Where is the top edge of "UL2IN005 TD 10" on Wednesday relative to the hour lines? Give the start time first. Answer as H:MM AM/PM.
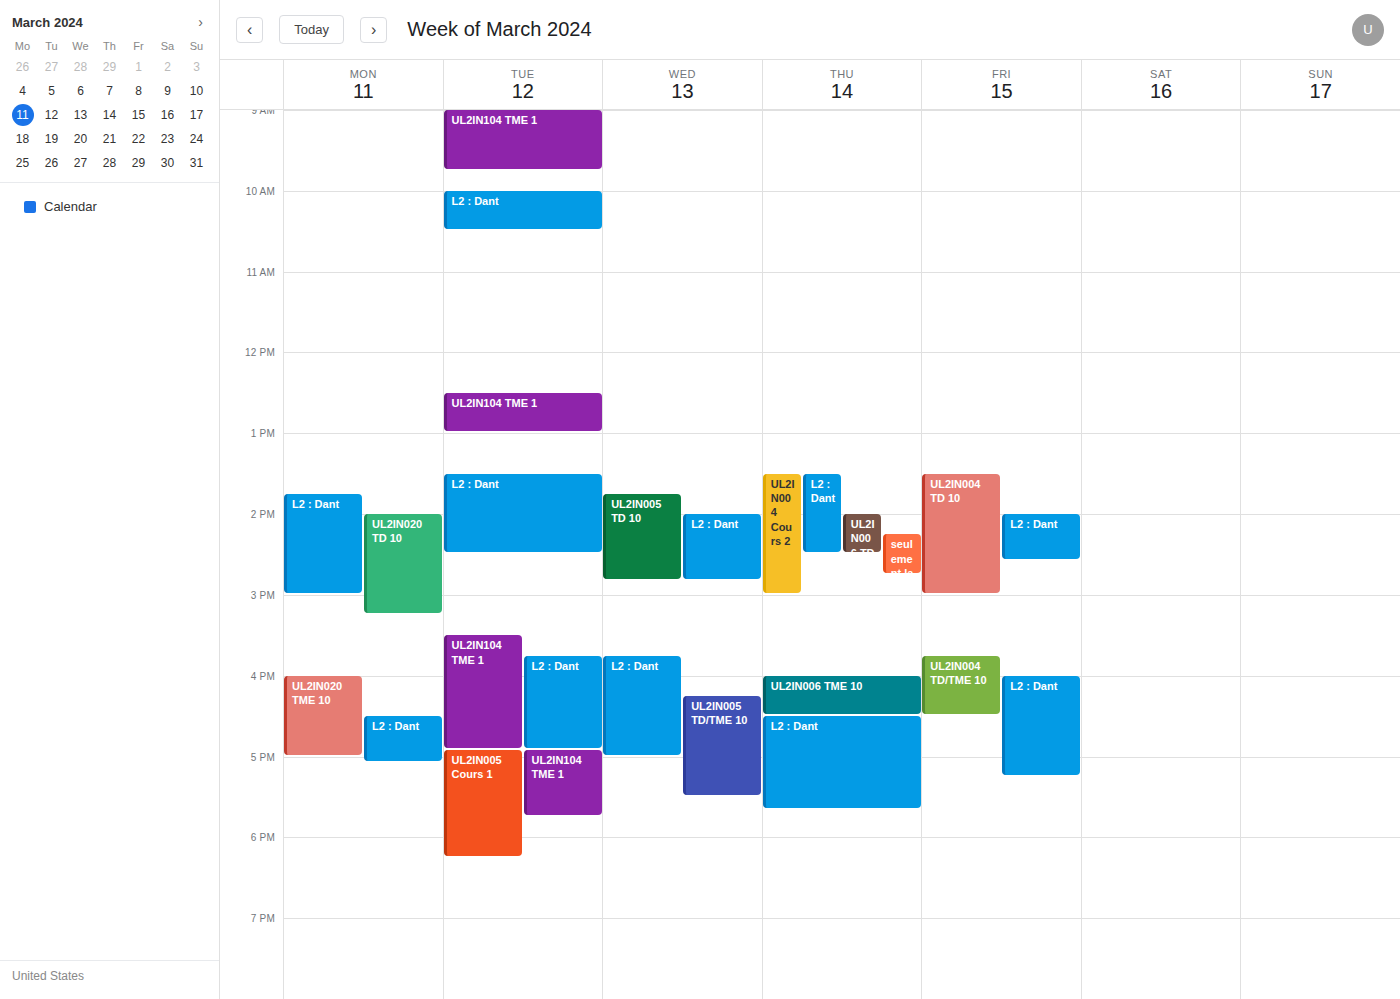
1:45 PM -- neither: three quarters of the way from the 1 PM line to the 2 PM line.